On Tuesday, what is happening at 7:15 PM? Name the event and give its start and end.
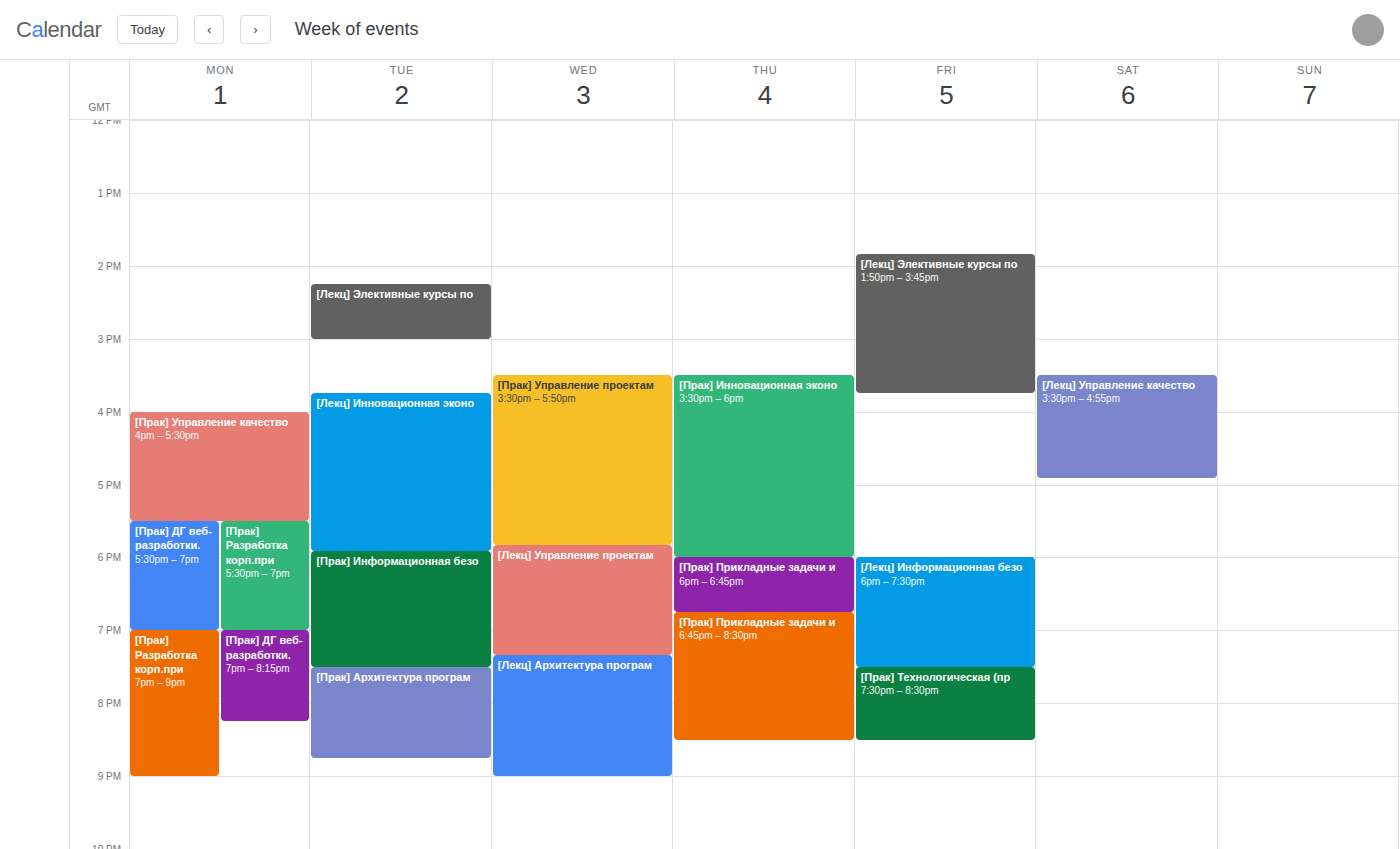
"[Прак] Информационная безо", 5:55 PM to 7:30 PM